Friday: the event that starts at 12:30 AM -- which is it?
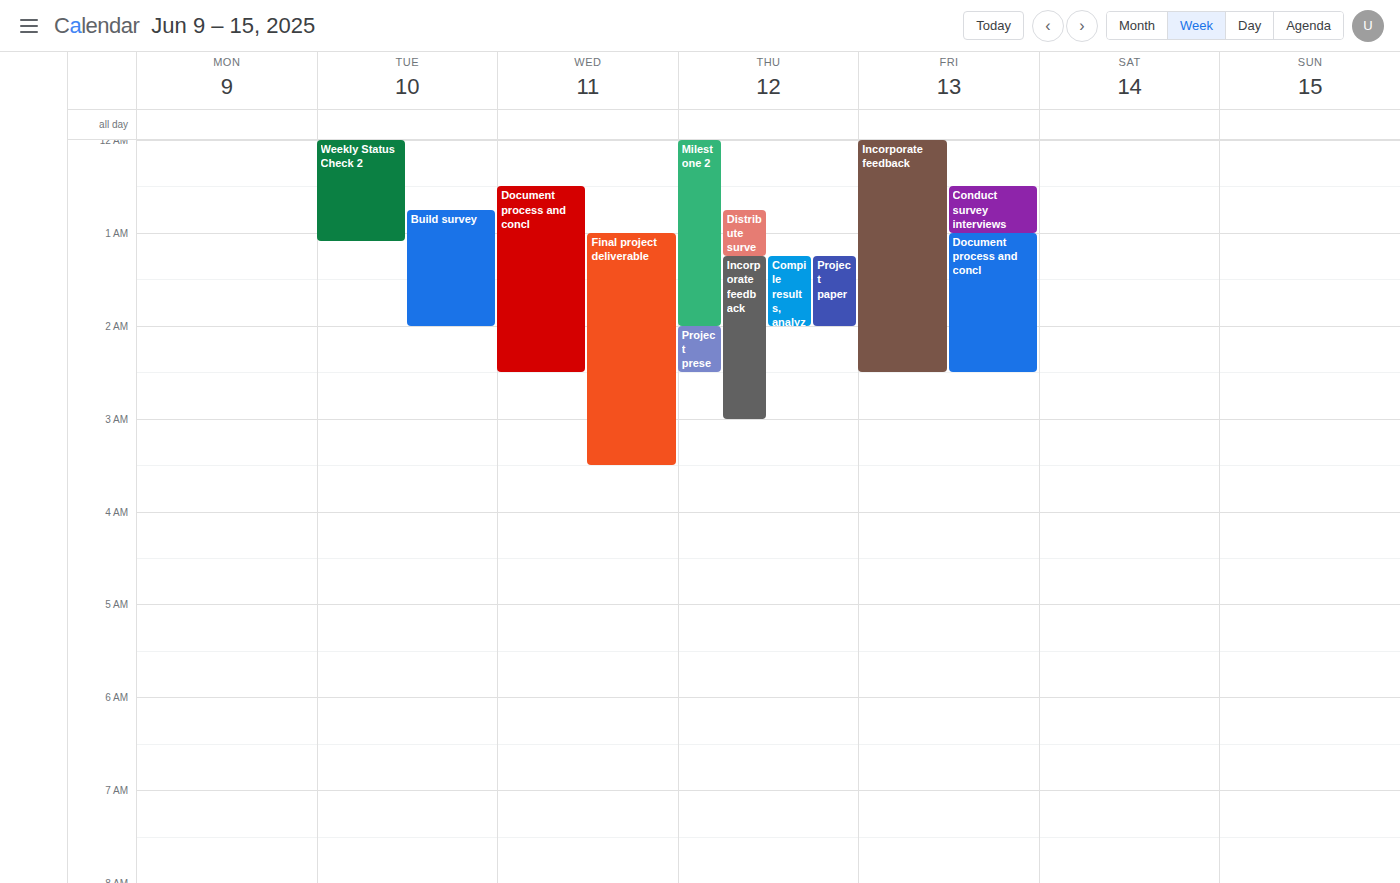
"Conduct survey interviews"